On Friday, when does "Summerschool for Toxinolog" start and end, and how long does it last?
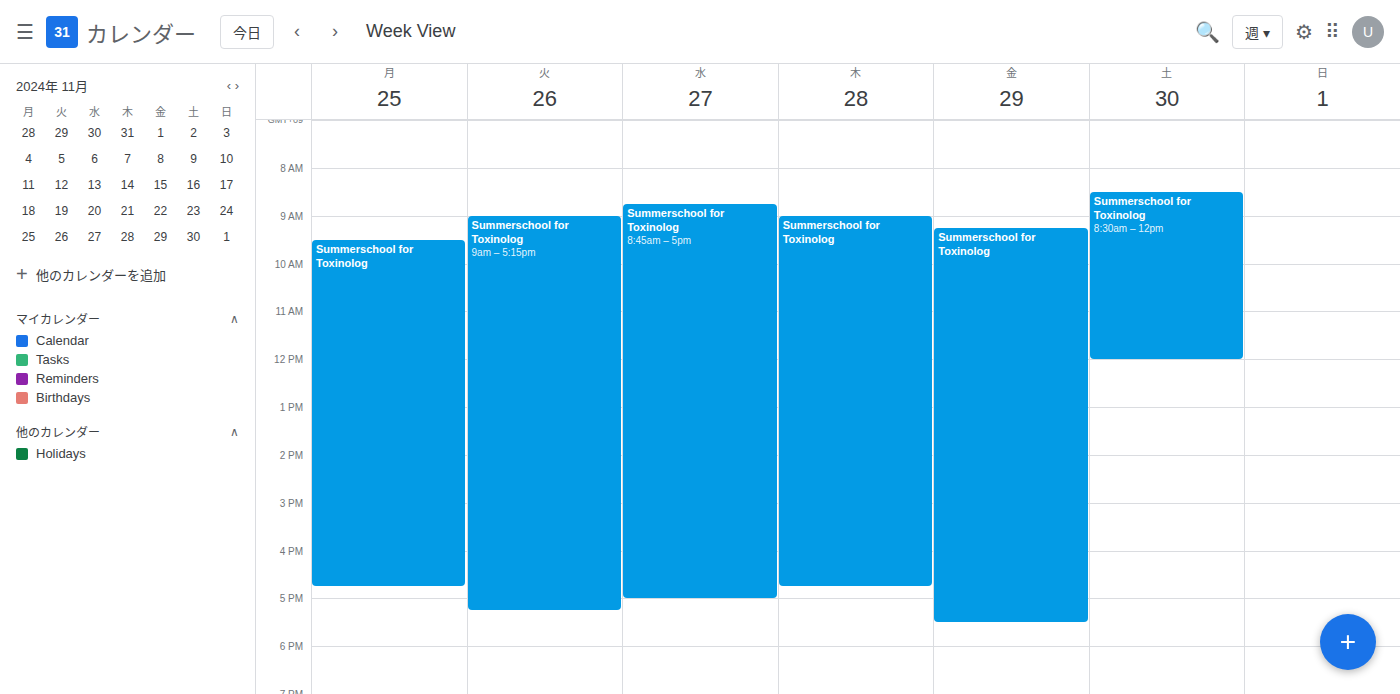
9:15 AM to 5:30 PM, 8 hours 15 minutes